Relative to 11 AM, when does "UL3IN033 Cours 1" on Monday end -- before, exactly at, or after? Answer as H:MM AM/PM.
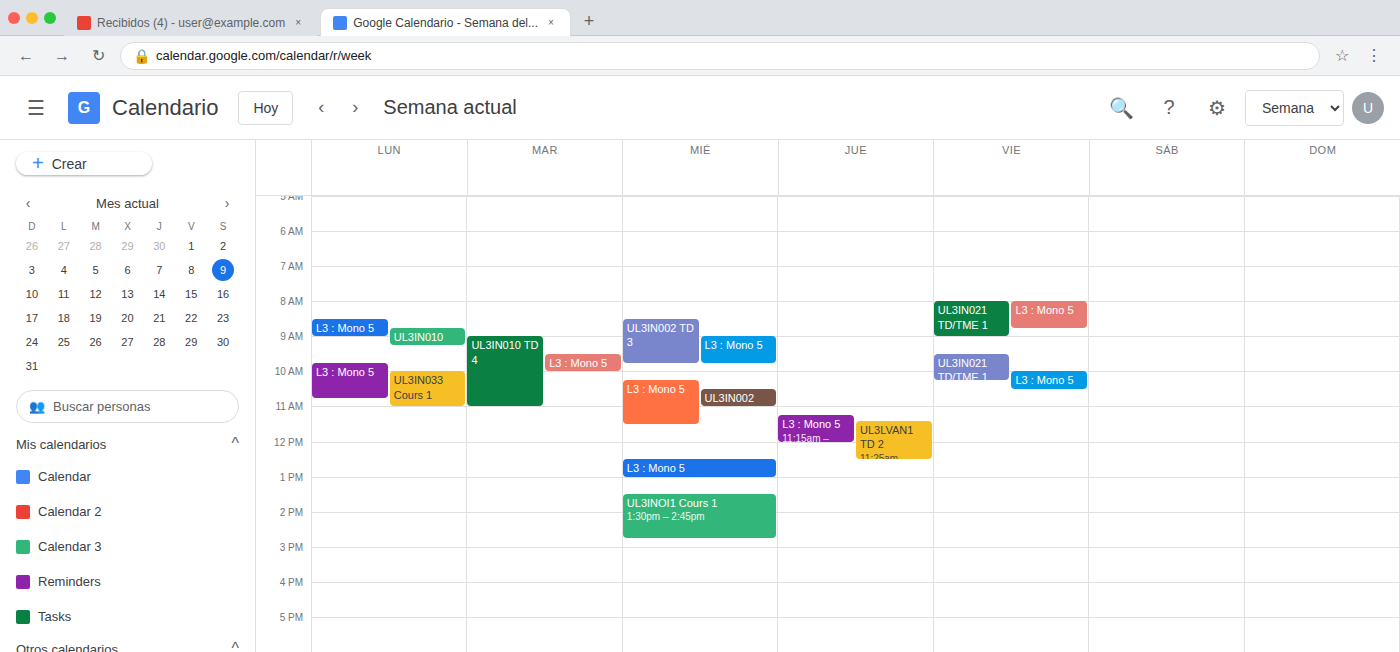
11:00 AM -- exactly at 11 AM, on the 11 AM line.